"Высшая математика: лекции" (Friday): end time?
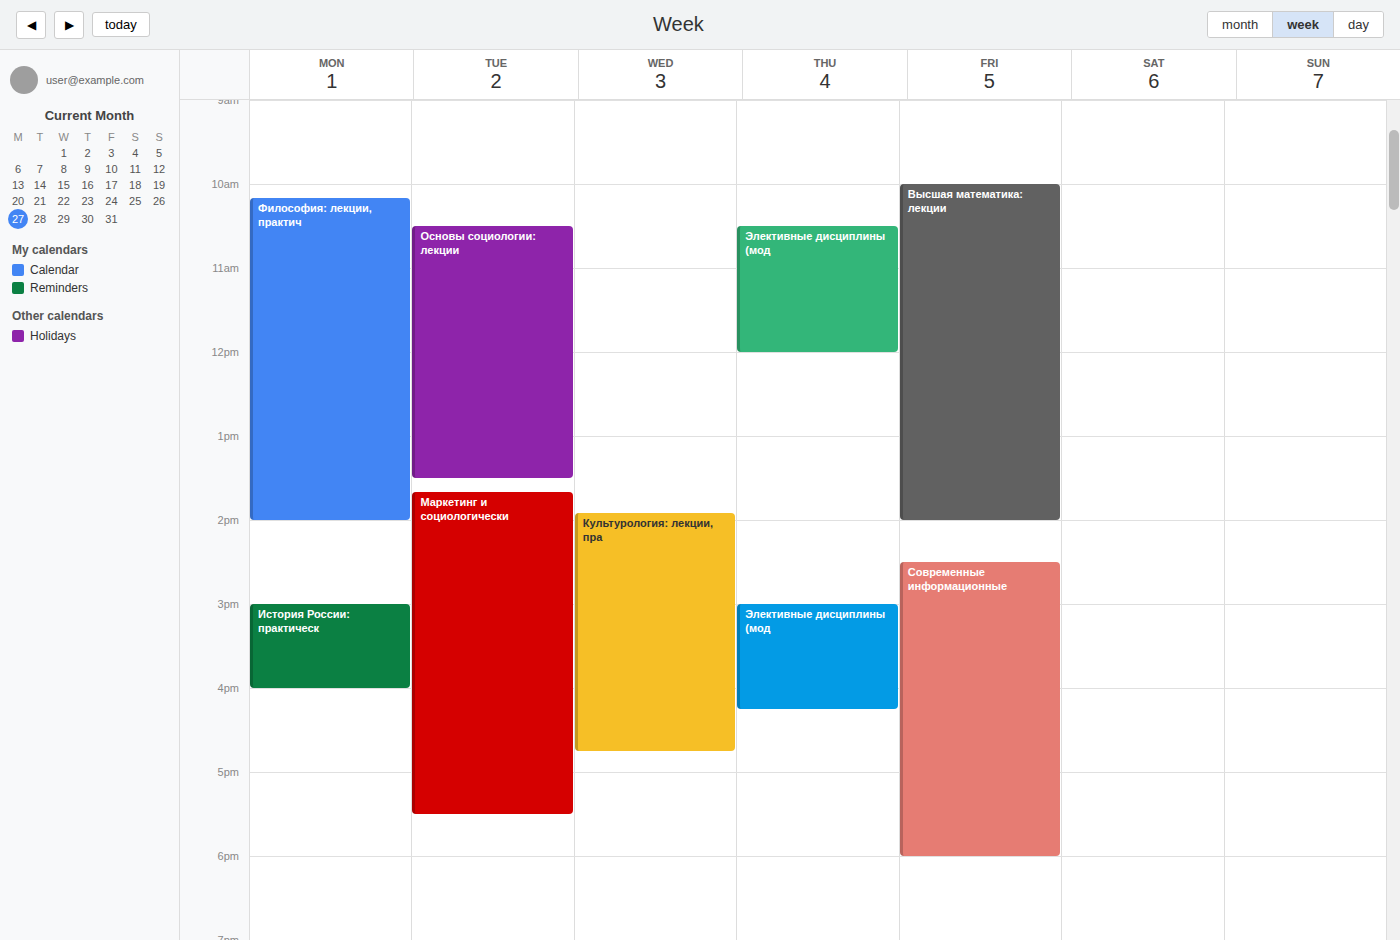
2:00 PM